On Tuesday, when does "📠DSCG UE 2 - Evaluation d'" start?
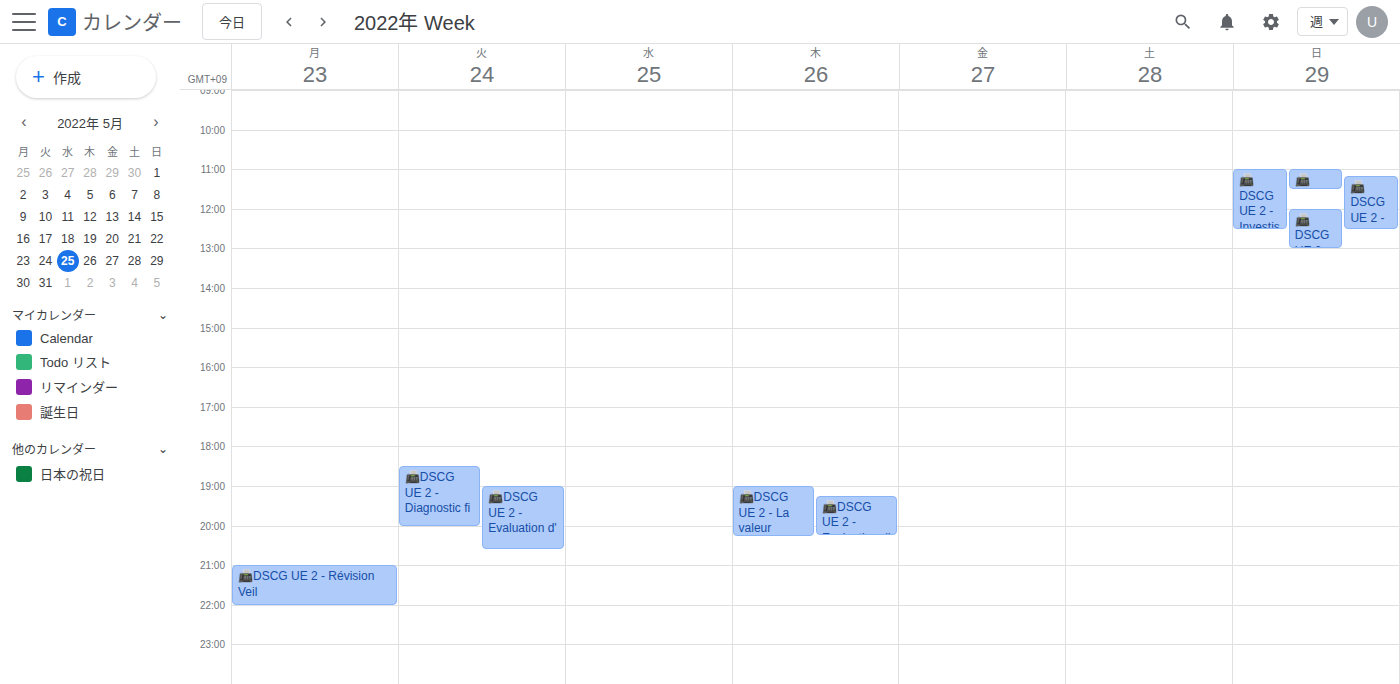
7:00 PM